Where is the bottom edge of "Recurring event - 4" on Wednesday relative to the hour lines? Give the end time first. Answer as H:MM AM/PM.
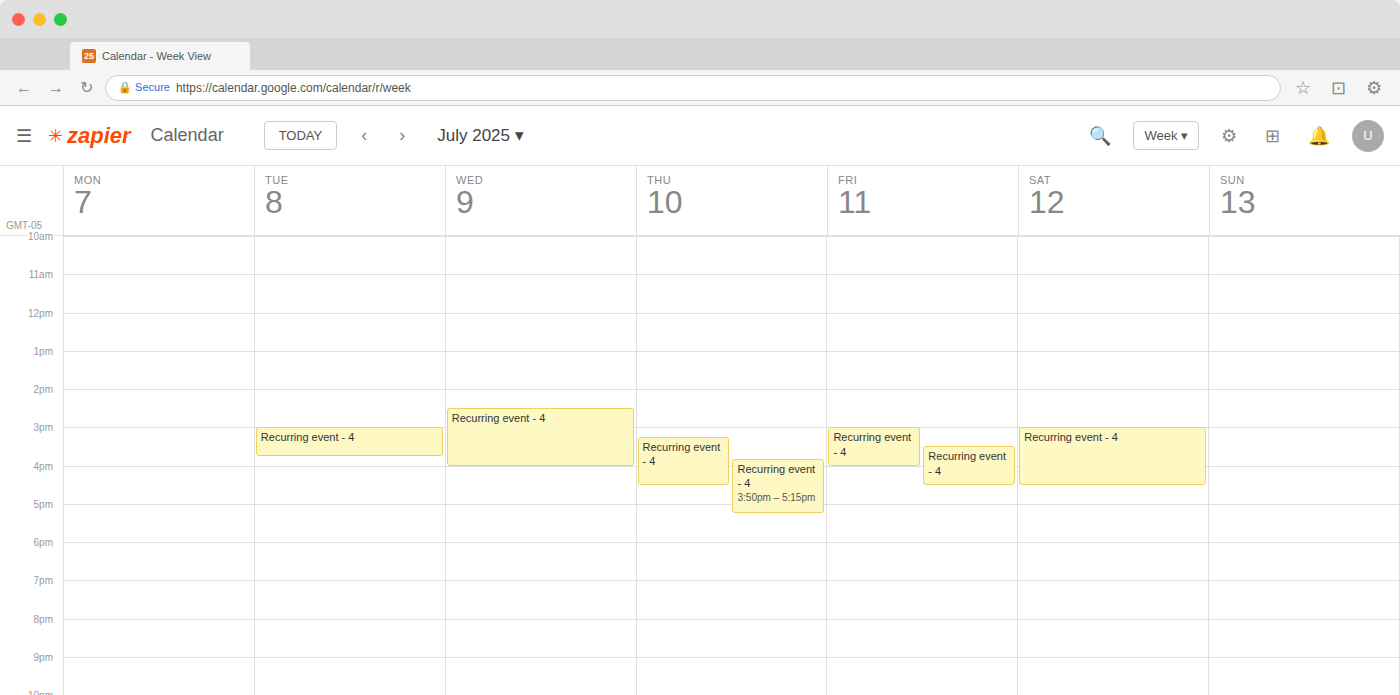
4:00 PM -- exactly on the 4 PM line.